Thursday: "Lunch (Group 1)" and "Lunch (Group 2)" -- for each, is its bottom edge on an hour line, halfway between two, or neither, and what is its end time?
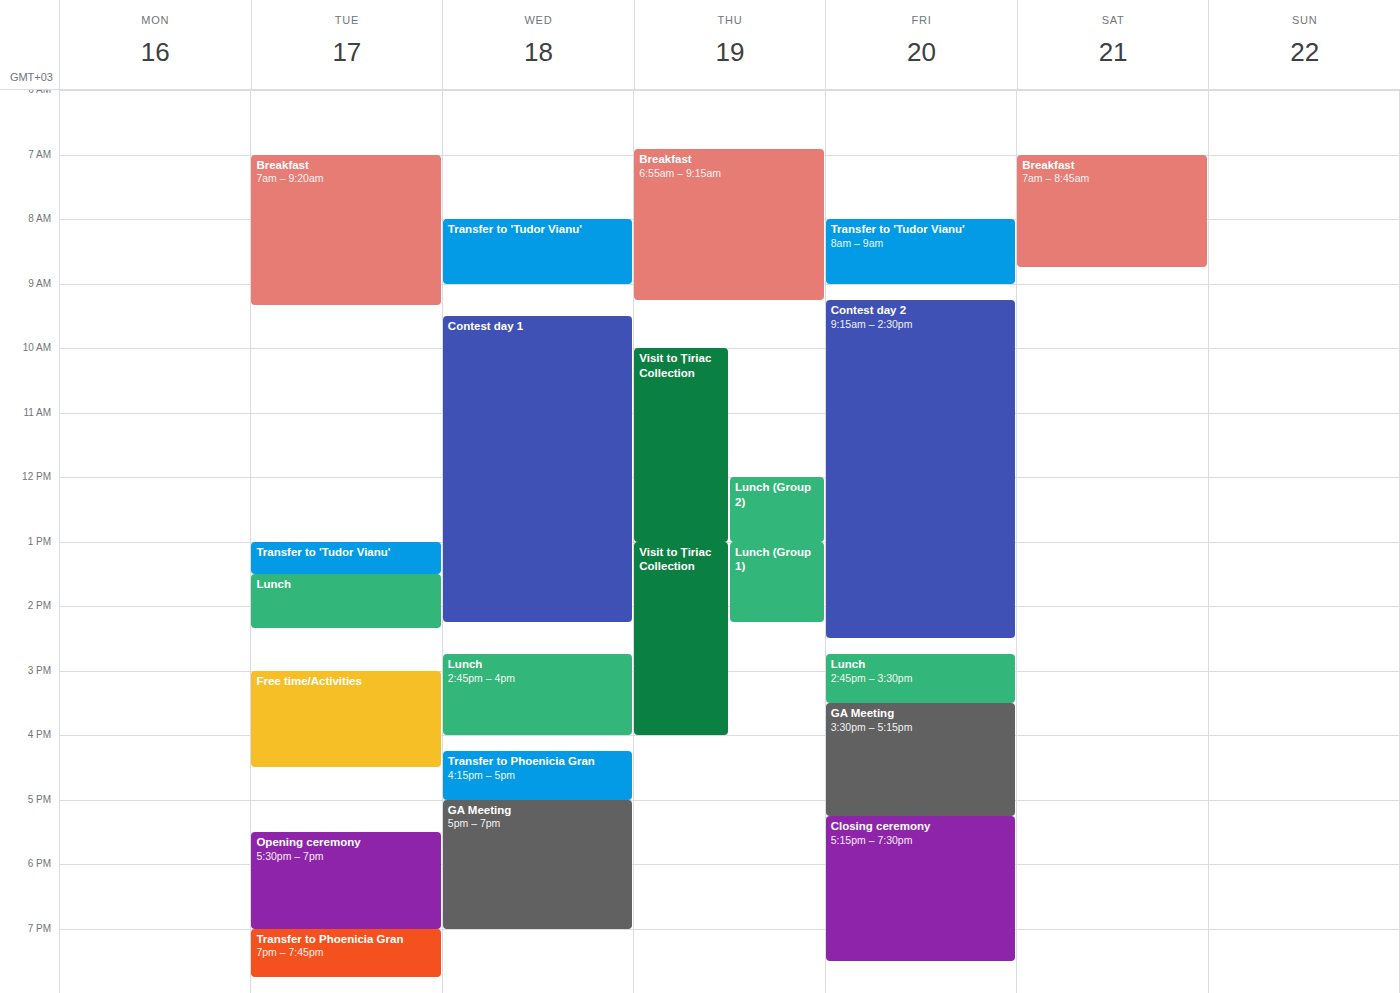
"Lunch (Group 1)": 14:15, neither: a quarter of the way from the 14:00 line to the 15:00 line. "Lunch (Group 2)": 13:00, exactly on the 13:00 line.